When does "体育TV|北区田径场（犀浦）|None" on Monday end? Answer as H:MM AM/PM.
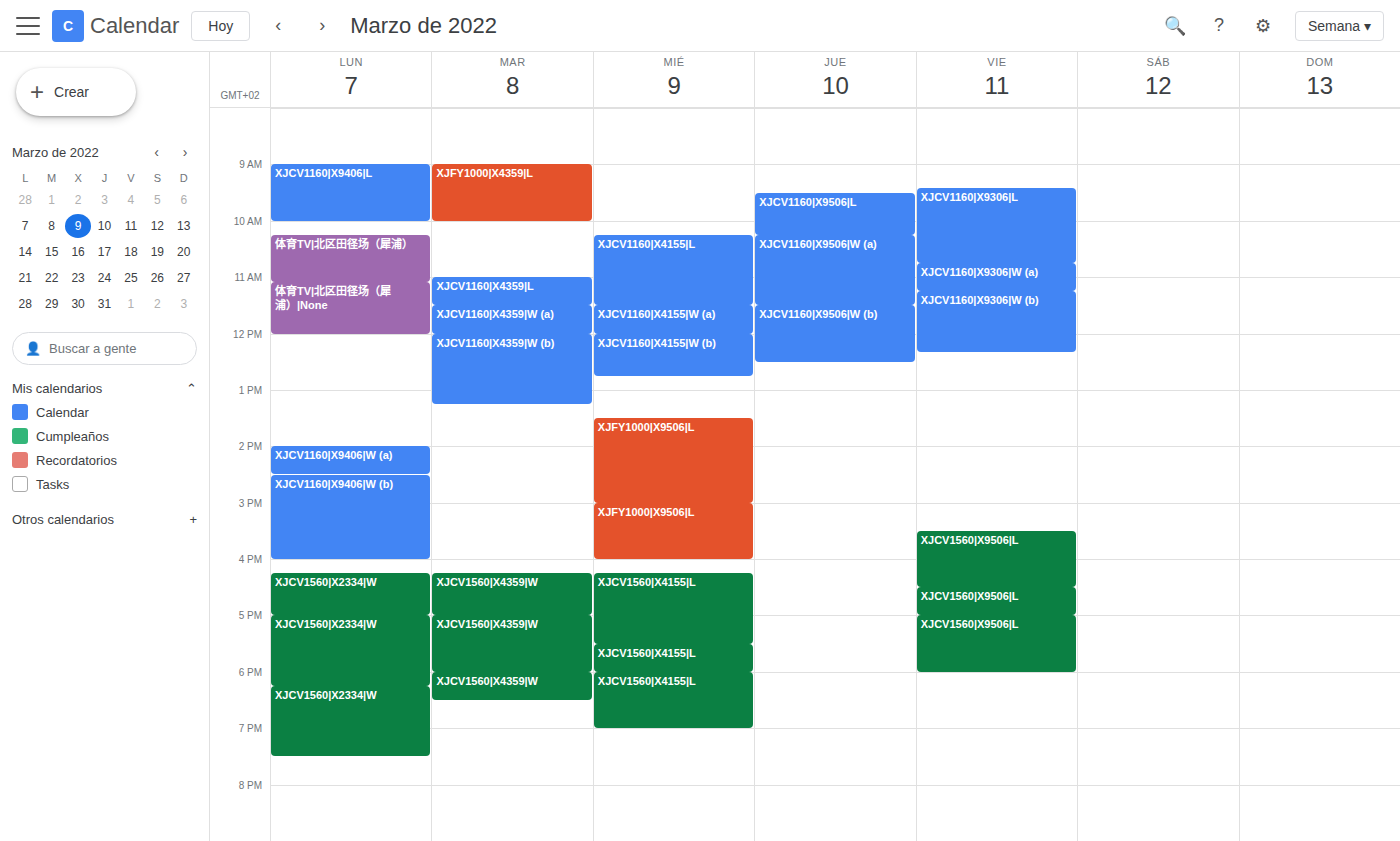
12:00 PM